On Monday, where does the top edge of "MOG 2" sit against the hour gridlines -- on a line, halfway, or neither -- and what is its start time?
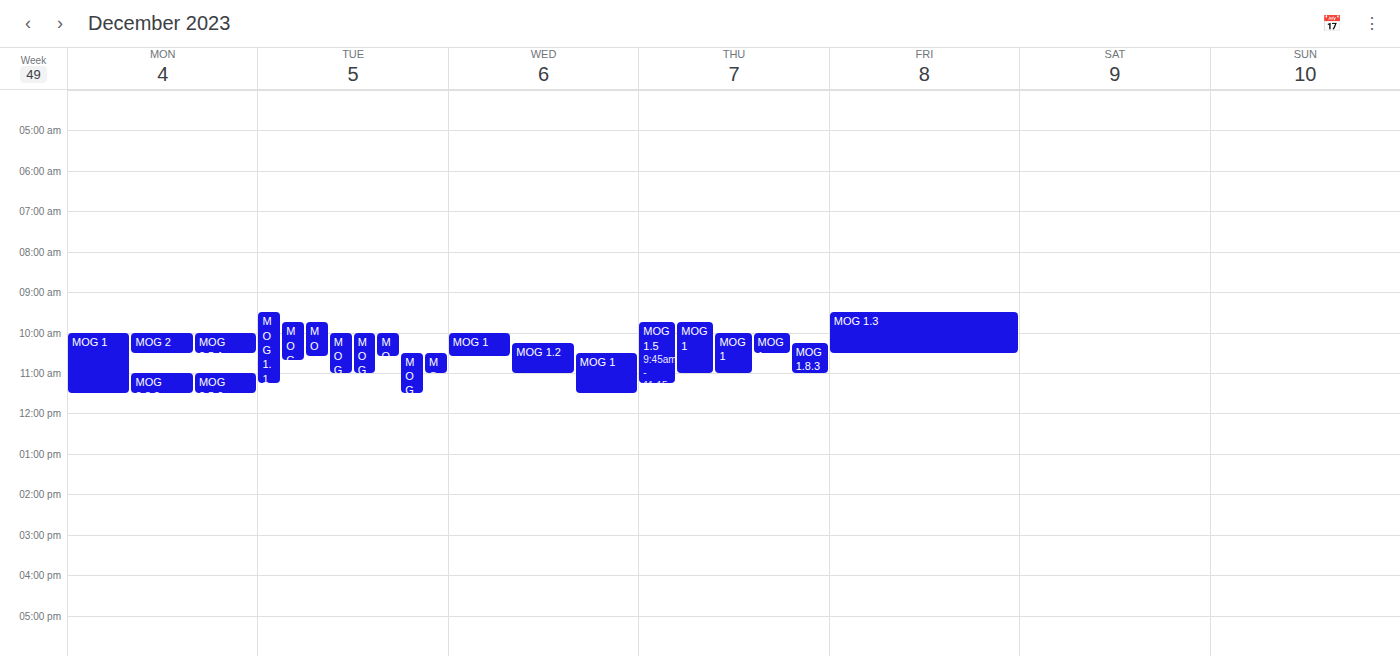
10:00 AM -- exactly on the 10 AM line.